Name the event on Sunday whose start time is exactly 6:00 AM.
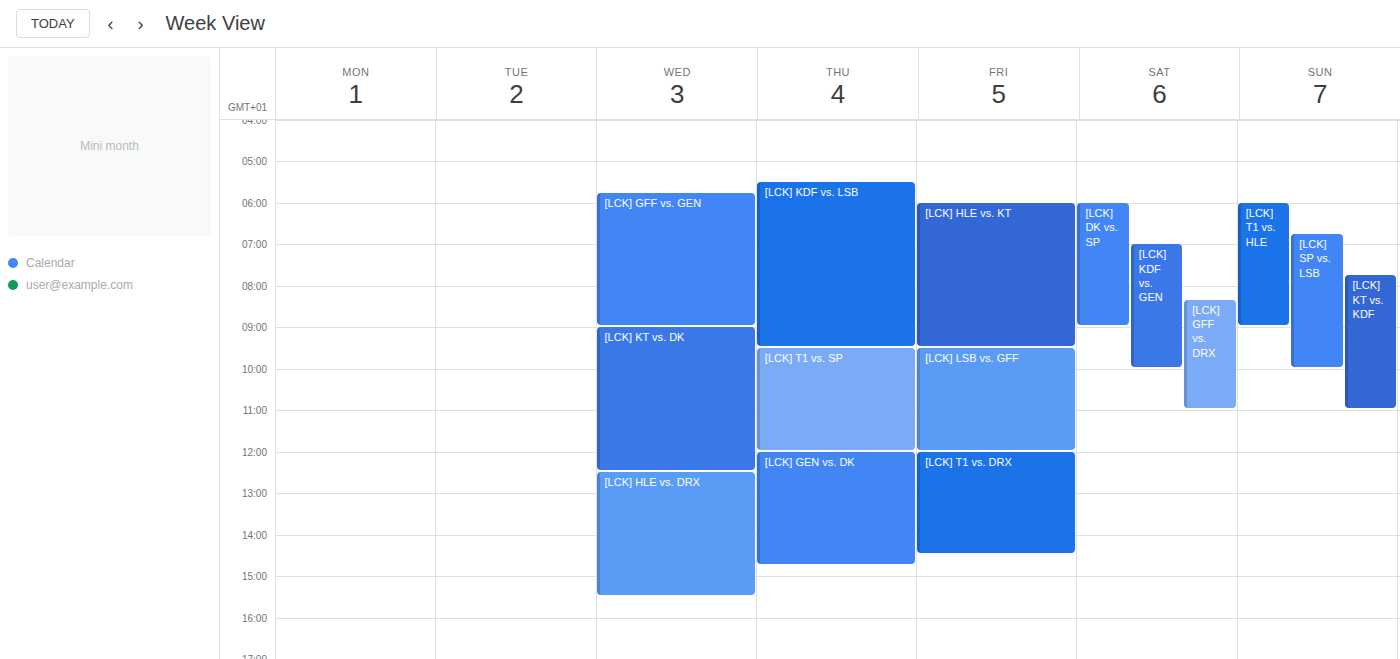
"[LCK] T1 vs. HLE"